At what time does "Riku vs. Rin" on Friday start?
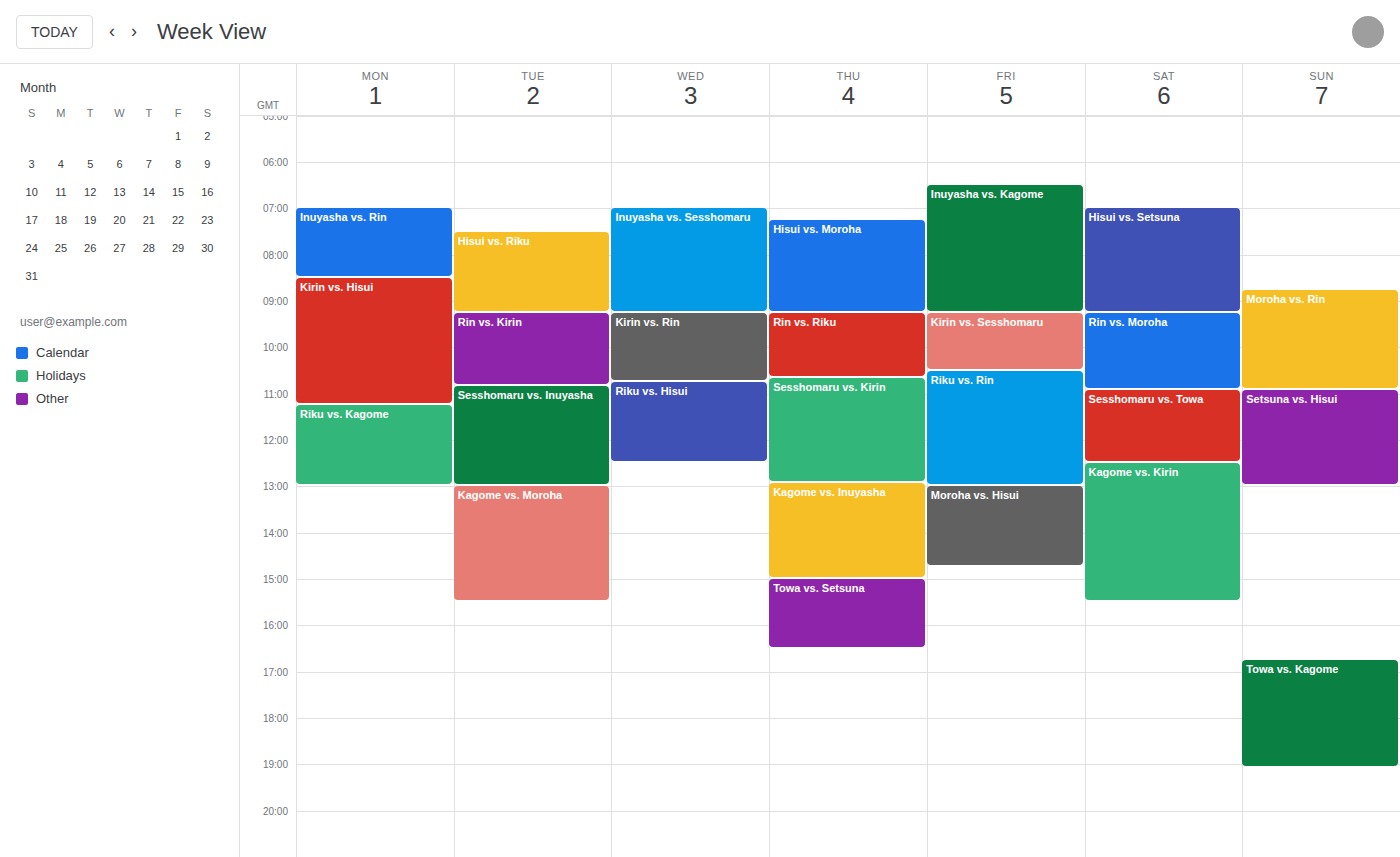
10:30 AM